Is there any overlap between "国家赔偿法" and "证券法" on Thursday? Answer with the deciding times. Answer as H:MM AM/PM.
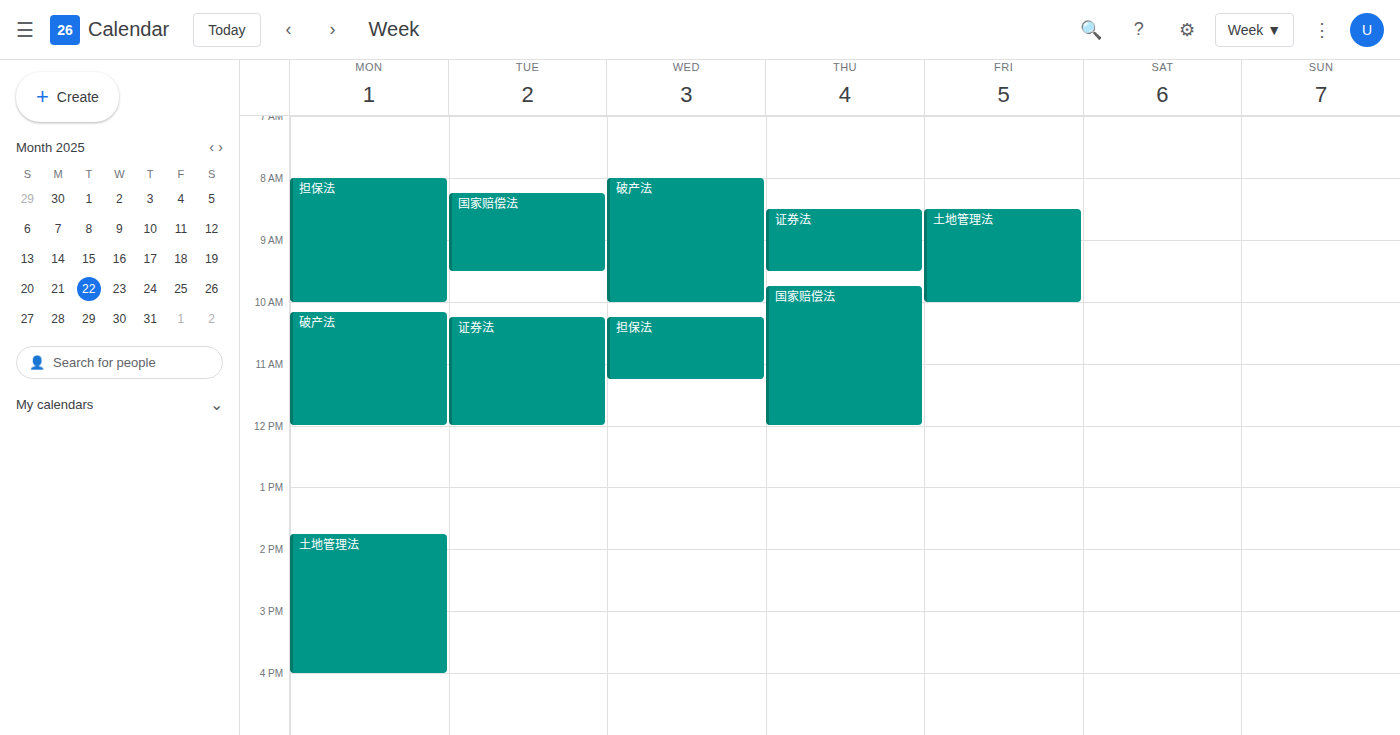
"证券法" ends at 9:30 AM and "国家赔偿法" starts at 9:45 AM -- no overlap.